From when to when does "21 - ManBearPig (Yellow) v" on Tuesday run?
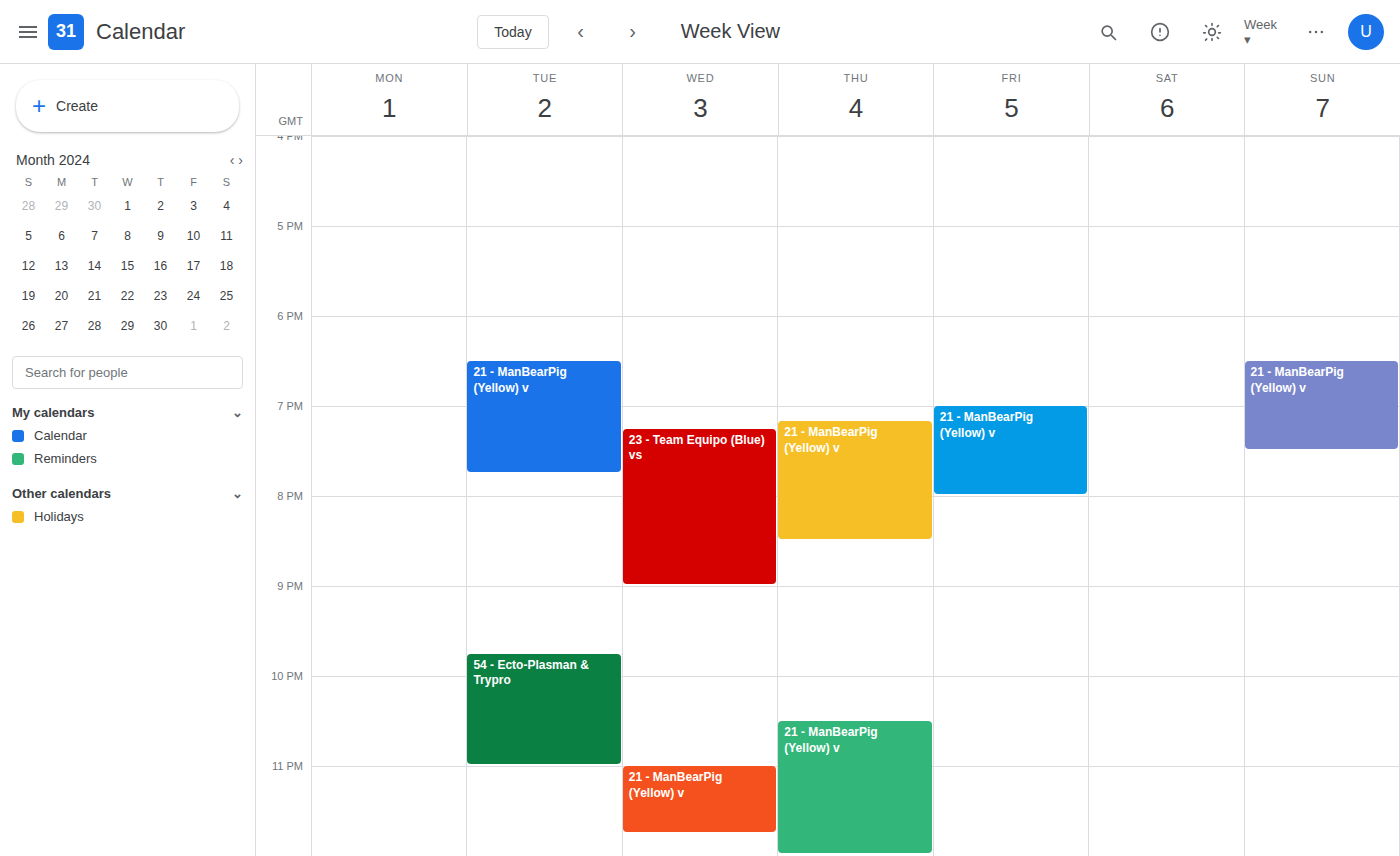
6:30 PM to 7:45 PM